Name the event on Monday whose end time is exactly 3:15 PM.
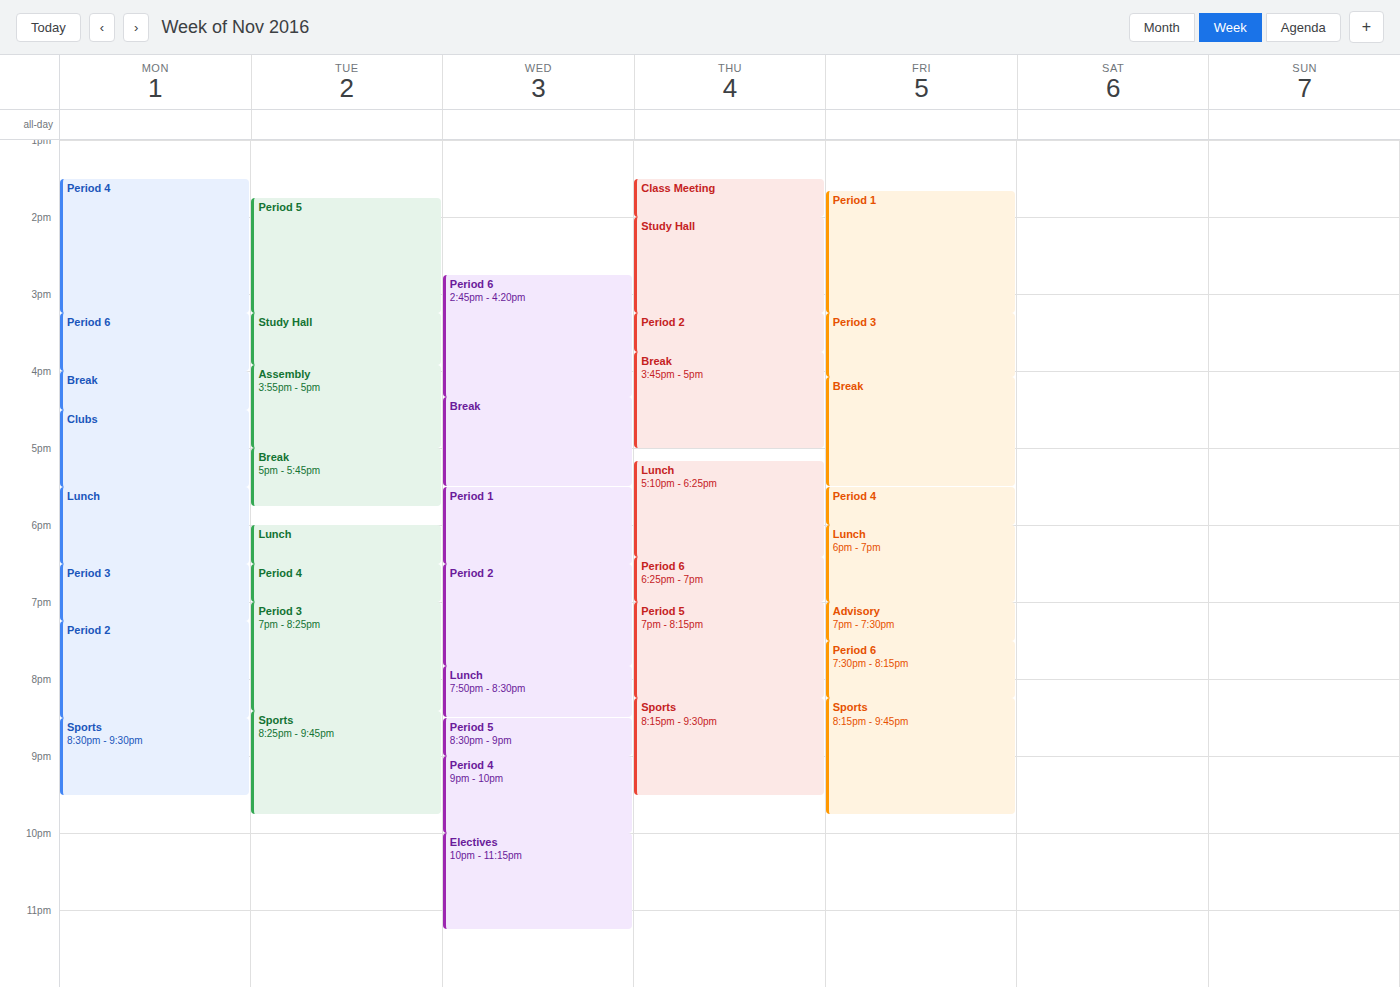
"Period 4"